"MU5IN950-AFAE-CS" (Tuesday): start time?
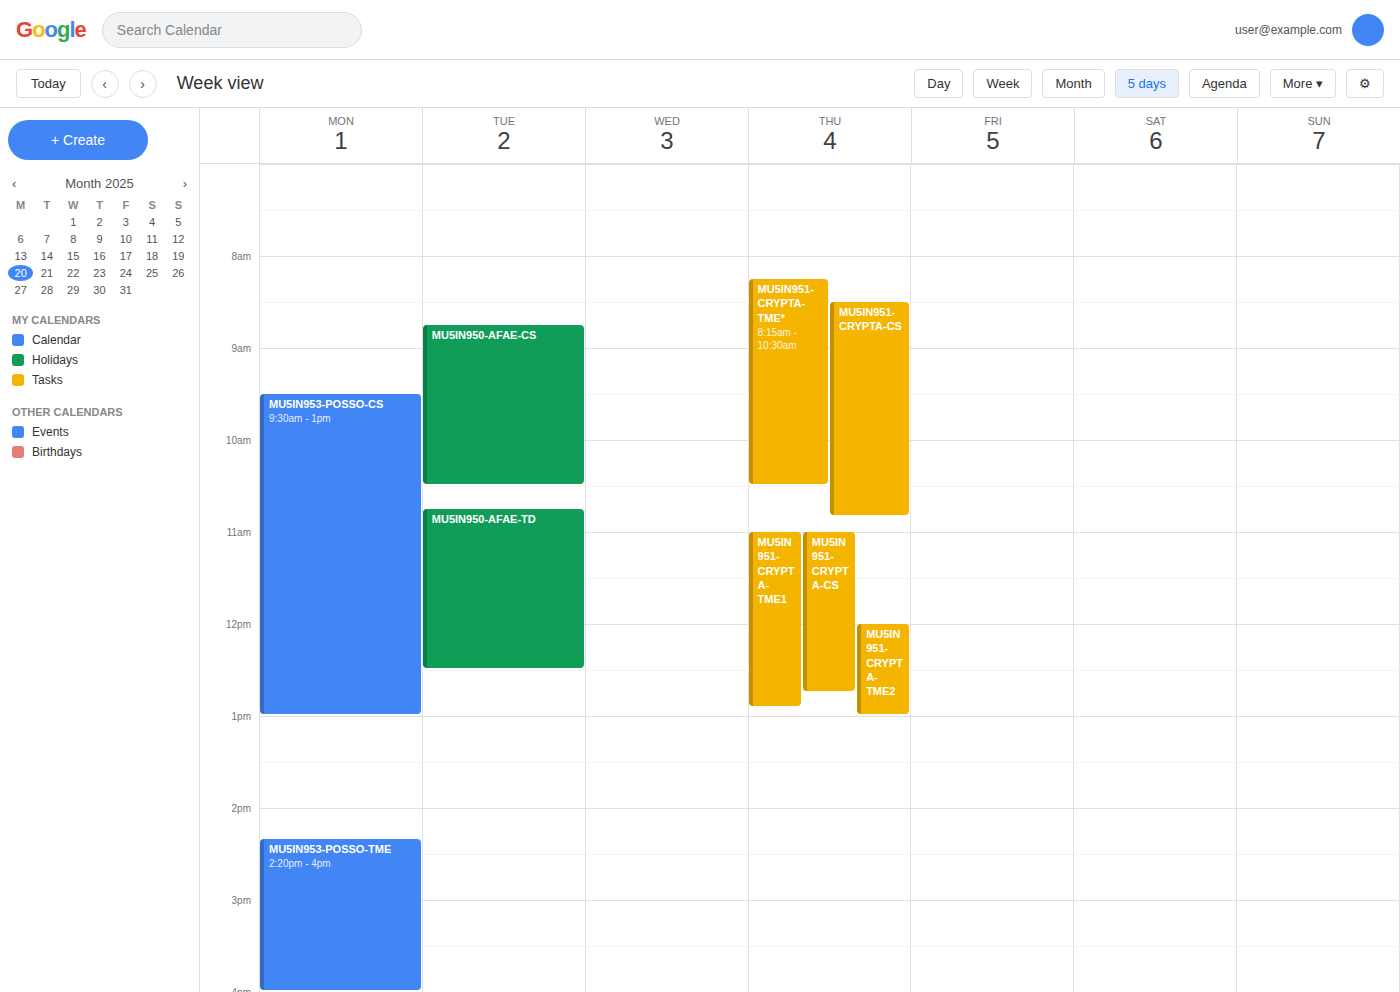
8:45 AM